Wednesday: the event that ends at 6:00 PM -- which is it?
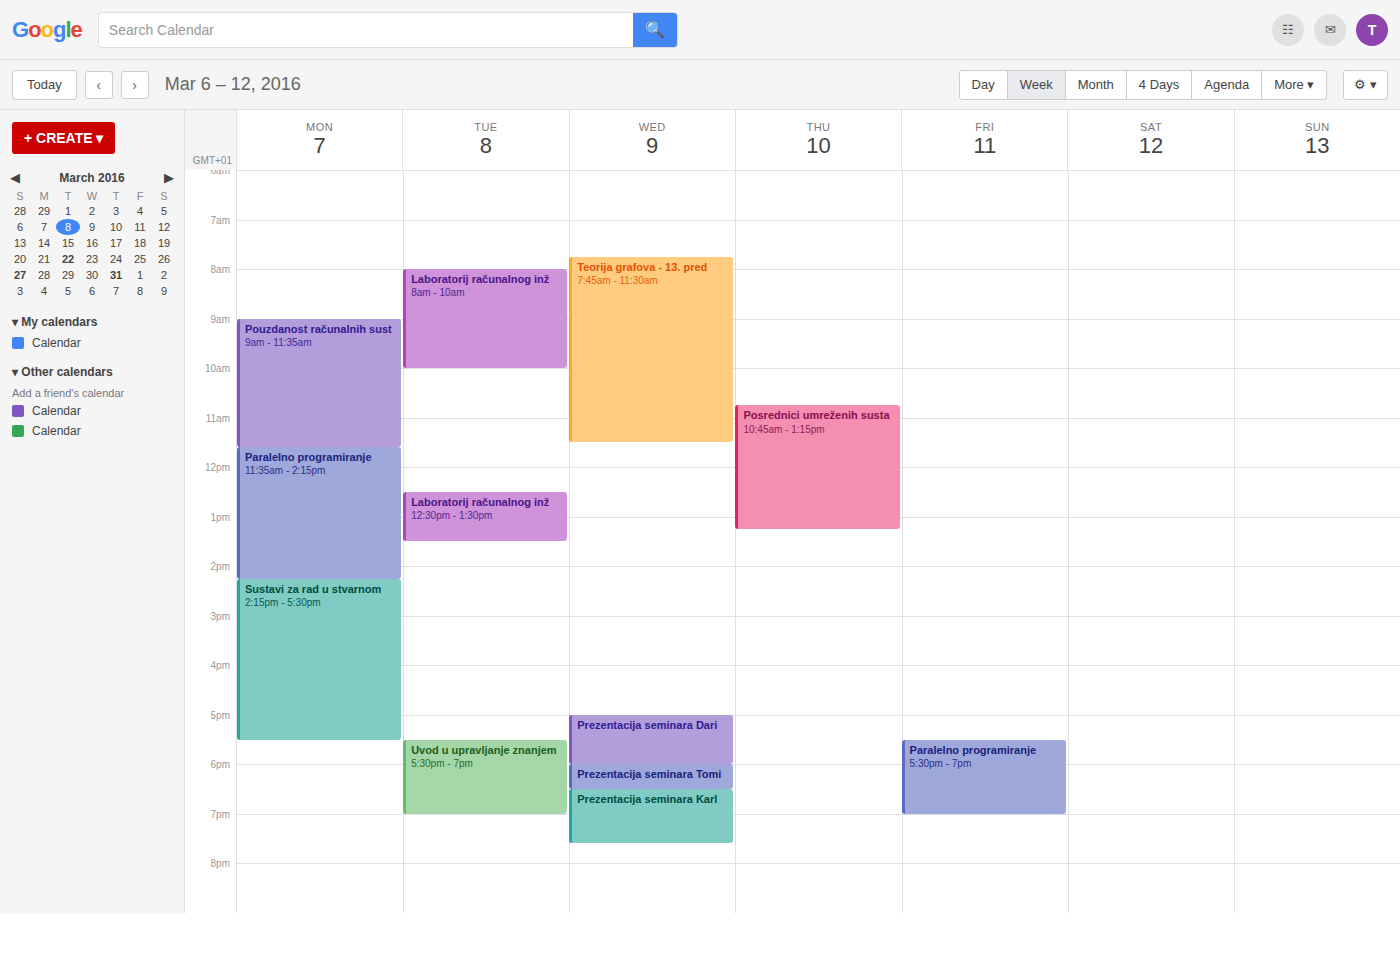
"Prezentacija seminara Dari"